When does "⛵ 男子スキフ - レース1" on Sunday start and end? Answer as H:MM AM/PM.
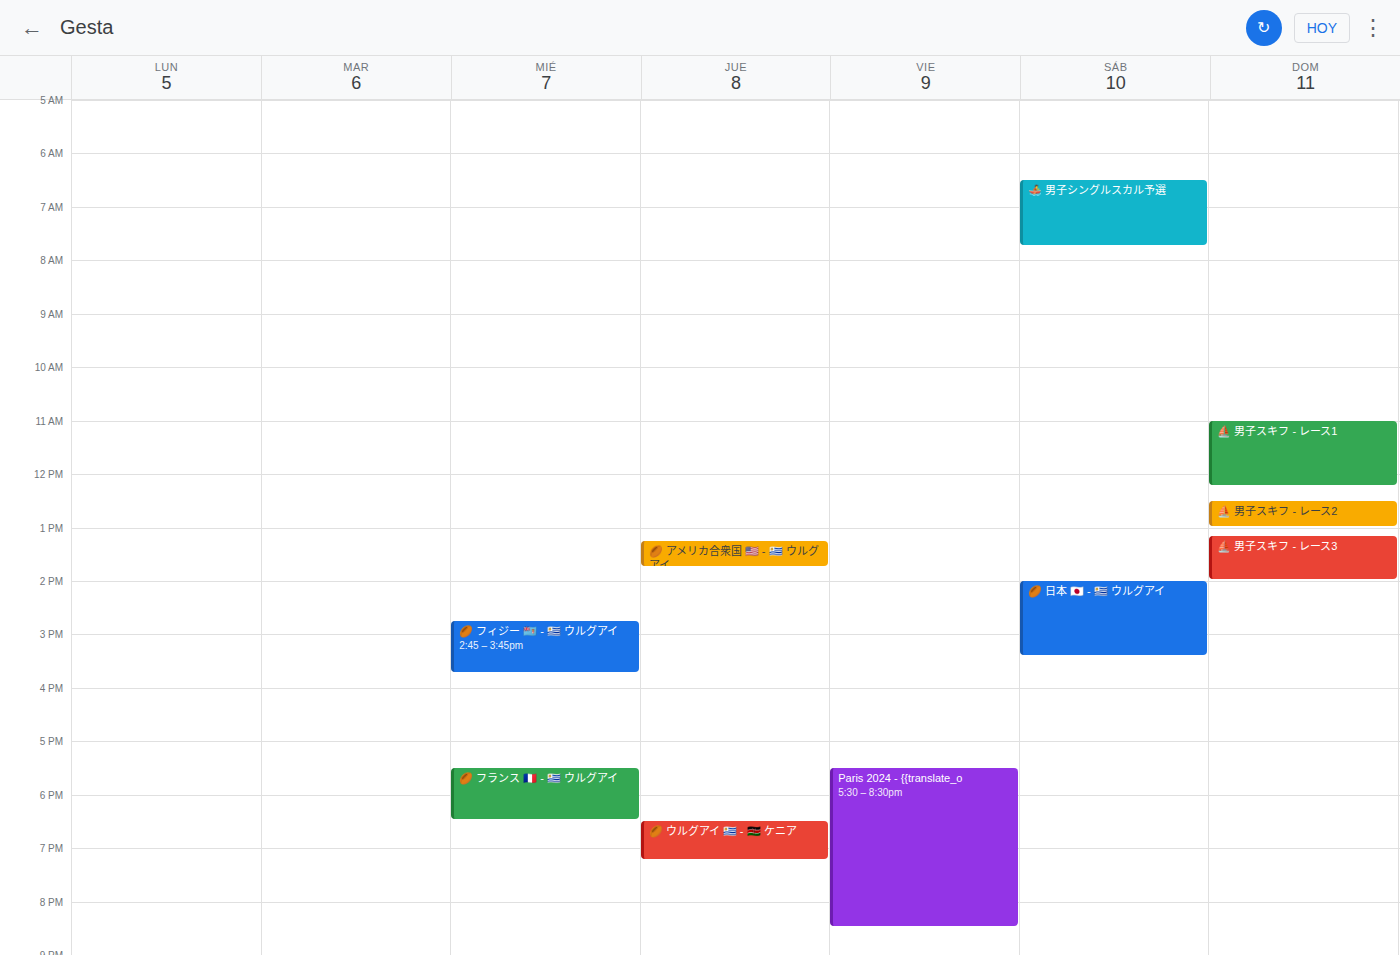
11:00 AM to 12:15 PM